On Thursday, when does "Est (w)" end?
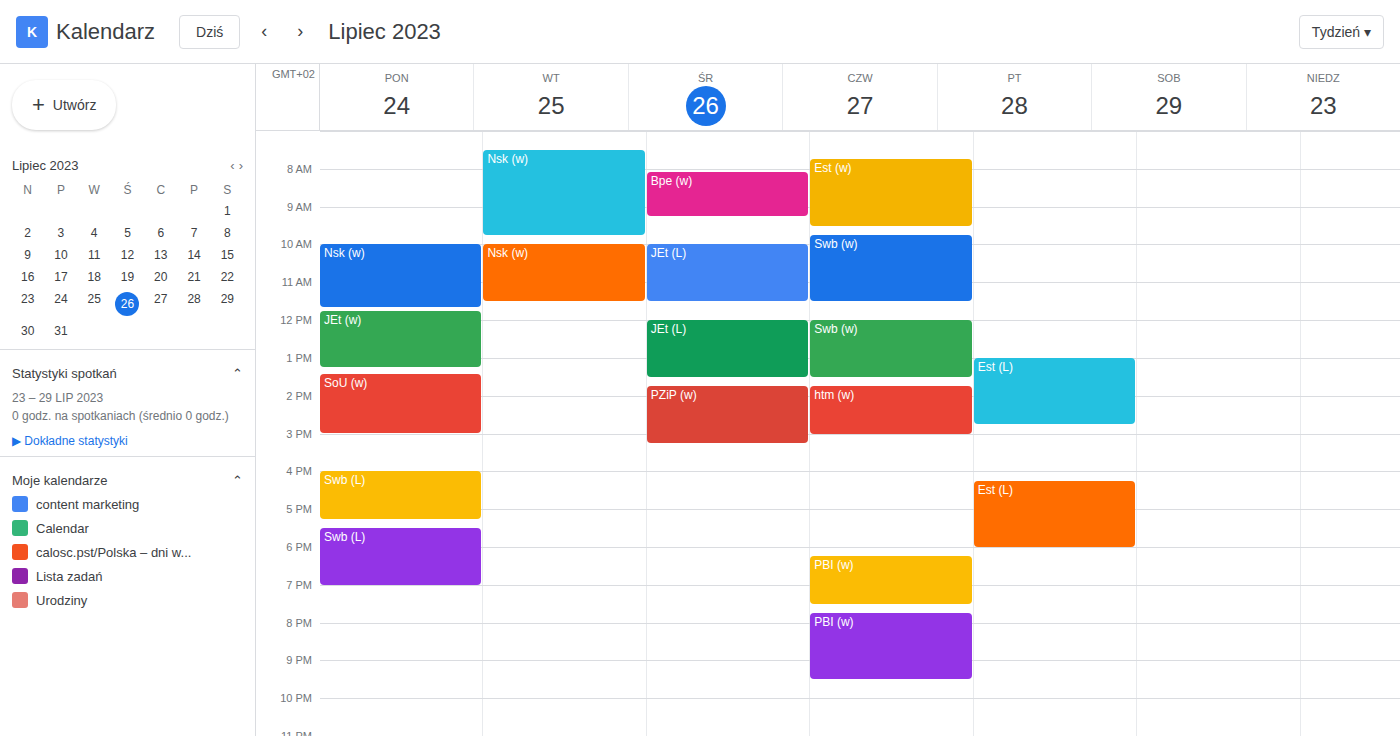
9:30 AM